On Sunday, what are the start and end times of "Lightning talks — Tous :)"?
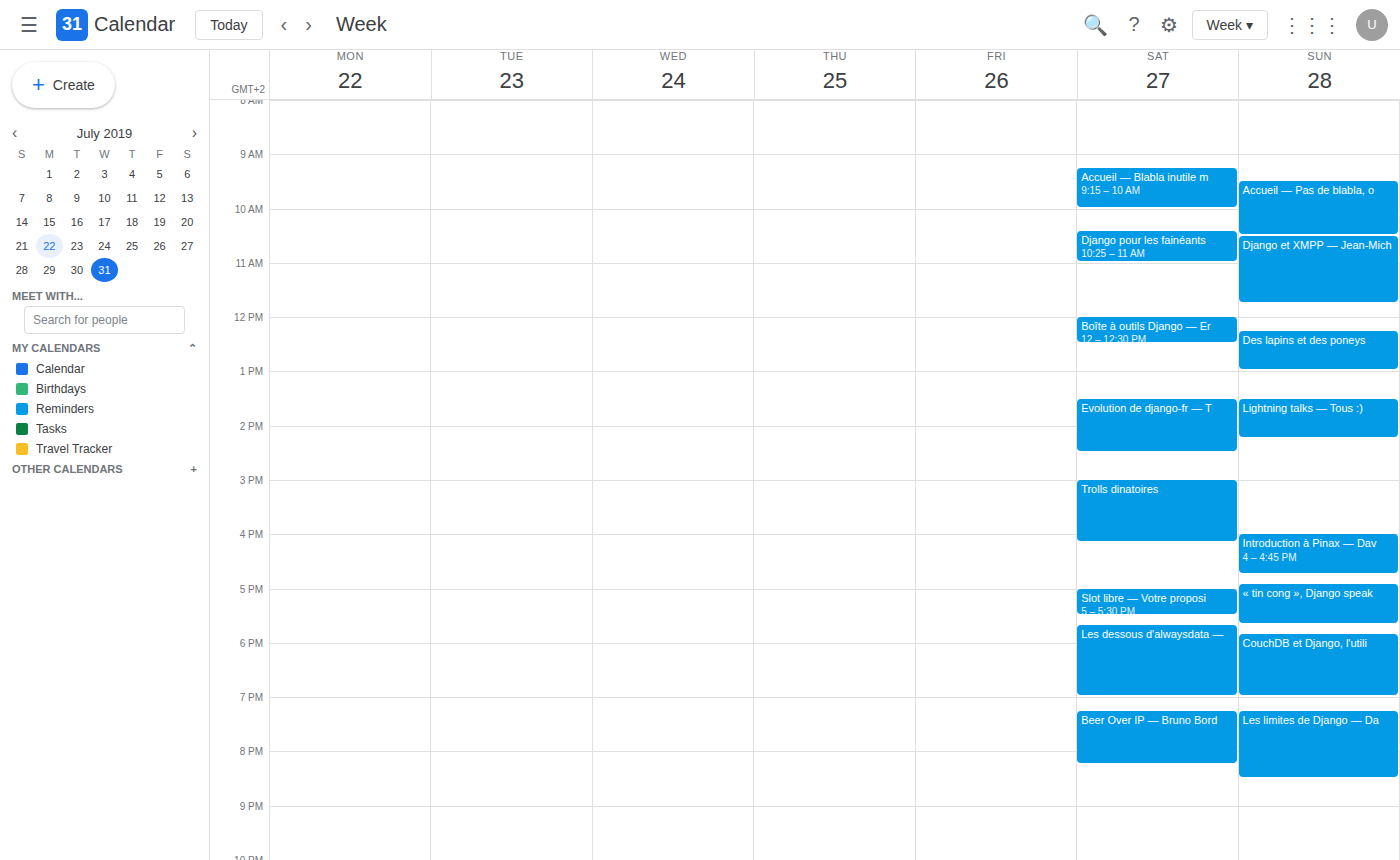
1:30 PM to 2:15 PM